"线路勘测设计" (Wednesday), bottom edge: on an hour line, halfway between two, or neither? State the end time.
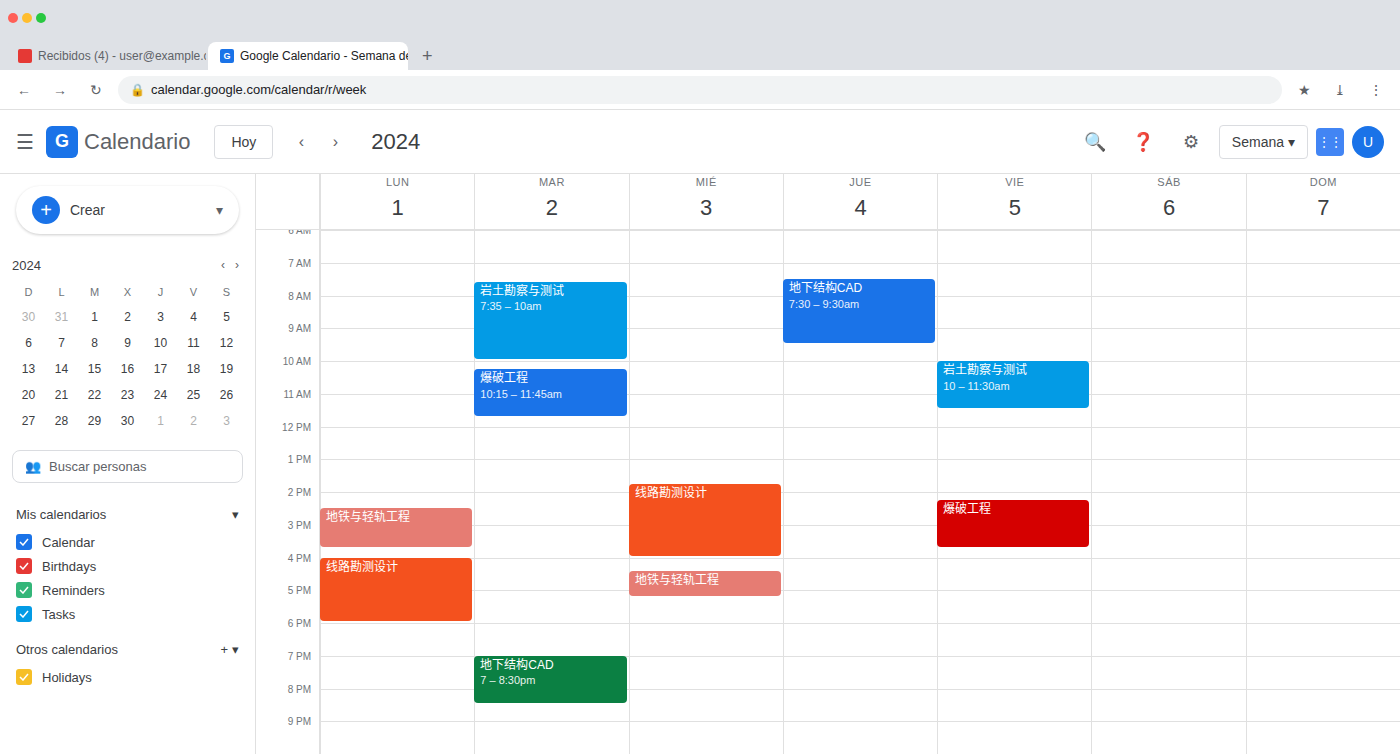
4:00 PM -- exactly on the 4 PM line.